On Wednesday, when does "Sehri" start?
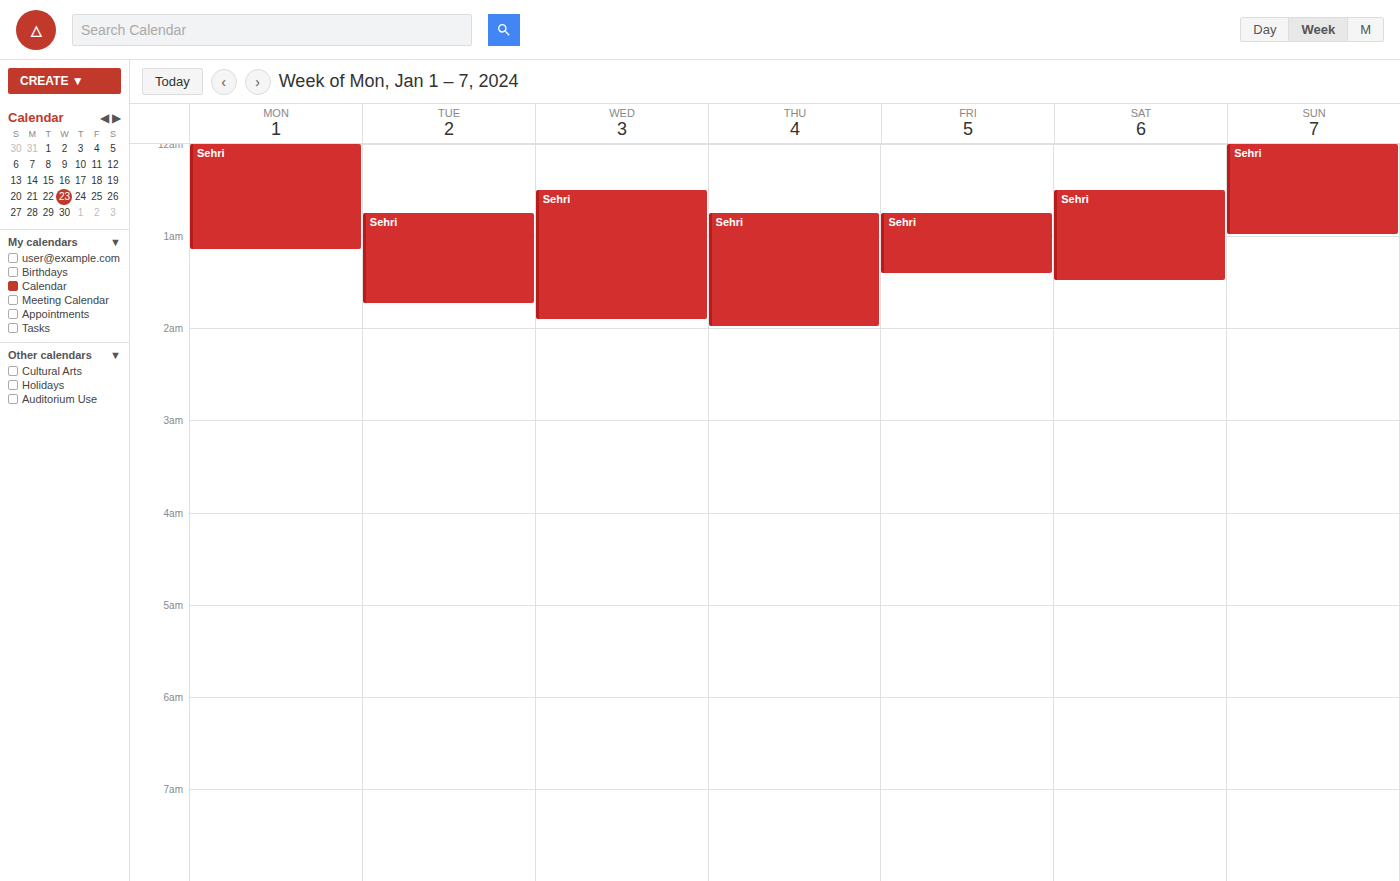
12:30 AM